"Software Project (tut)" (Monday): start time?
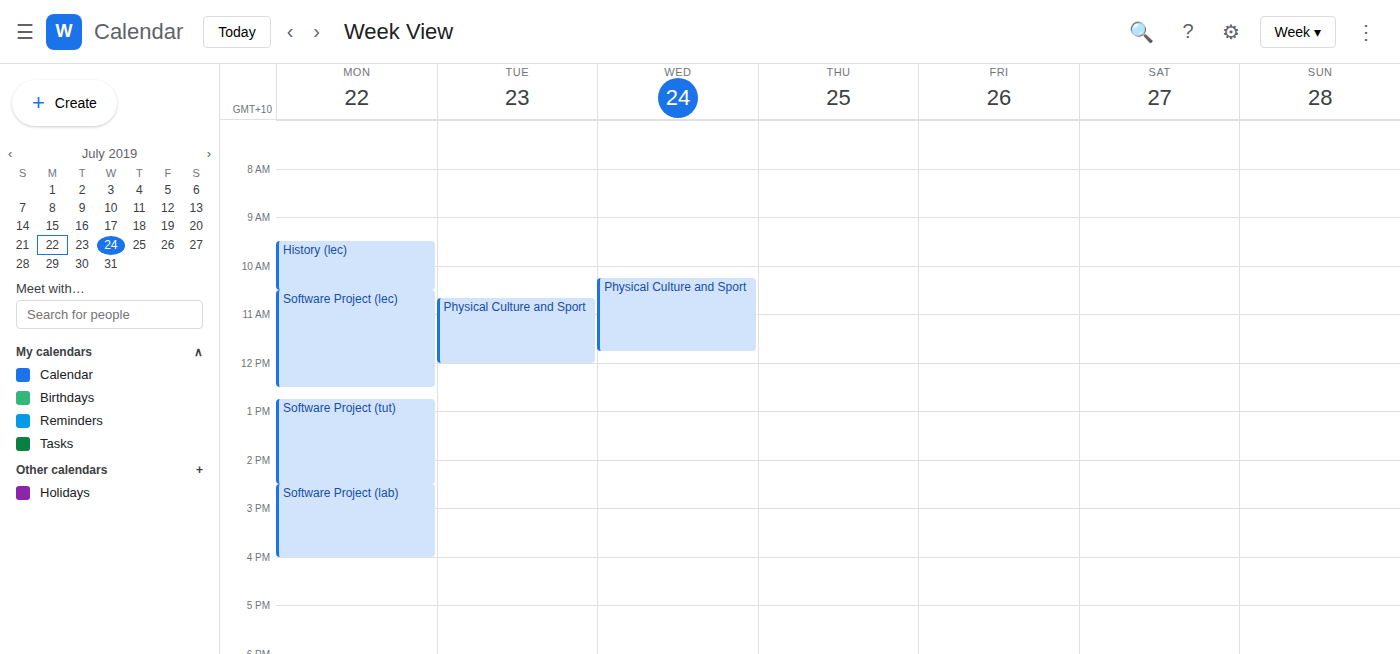
12:45 PM